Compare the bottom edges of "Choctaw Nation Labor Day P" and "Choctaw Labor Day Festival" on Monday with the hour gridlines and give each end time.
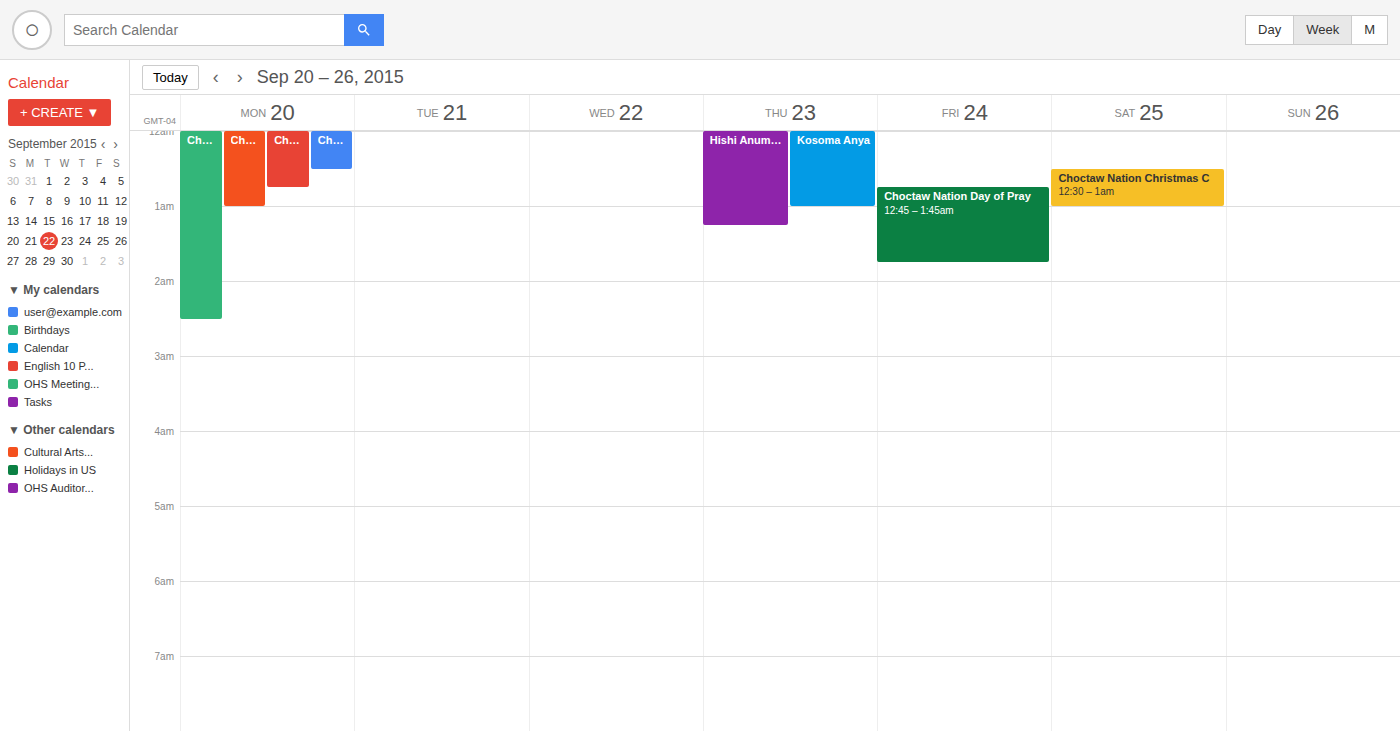
"Choctaw Nation Labor Day P": 2:30 AM, halfway between the 2 AM and 3 AM lines. "Choctaw Labor Day Festival": 12:30 AM, halfway between the 12 AM and 1 AM lines.